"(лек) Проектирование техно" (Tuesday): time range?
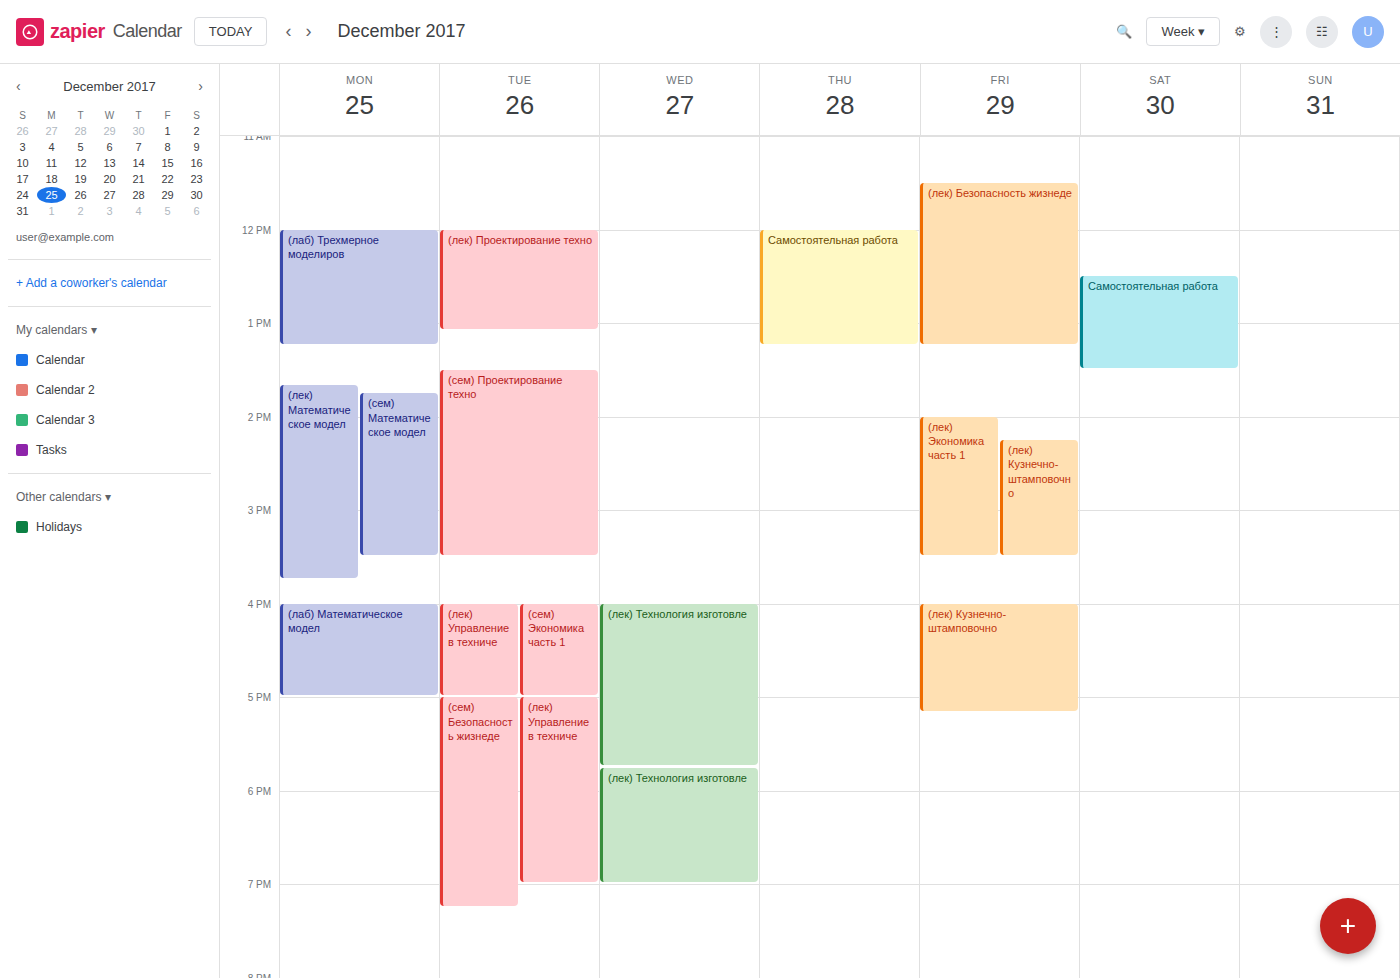
12:00 PM to 1:05 PM